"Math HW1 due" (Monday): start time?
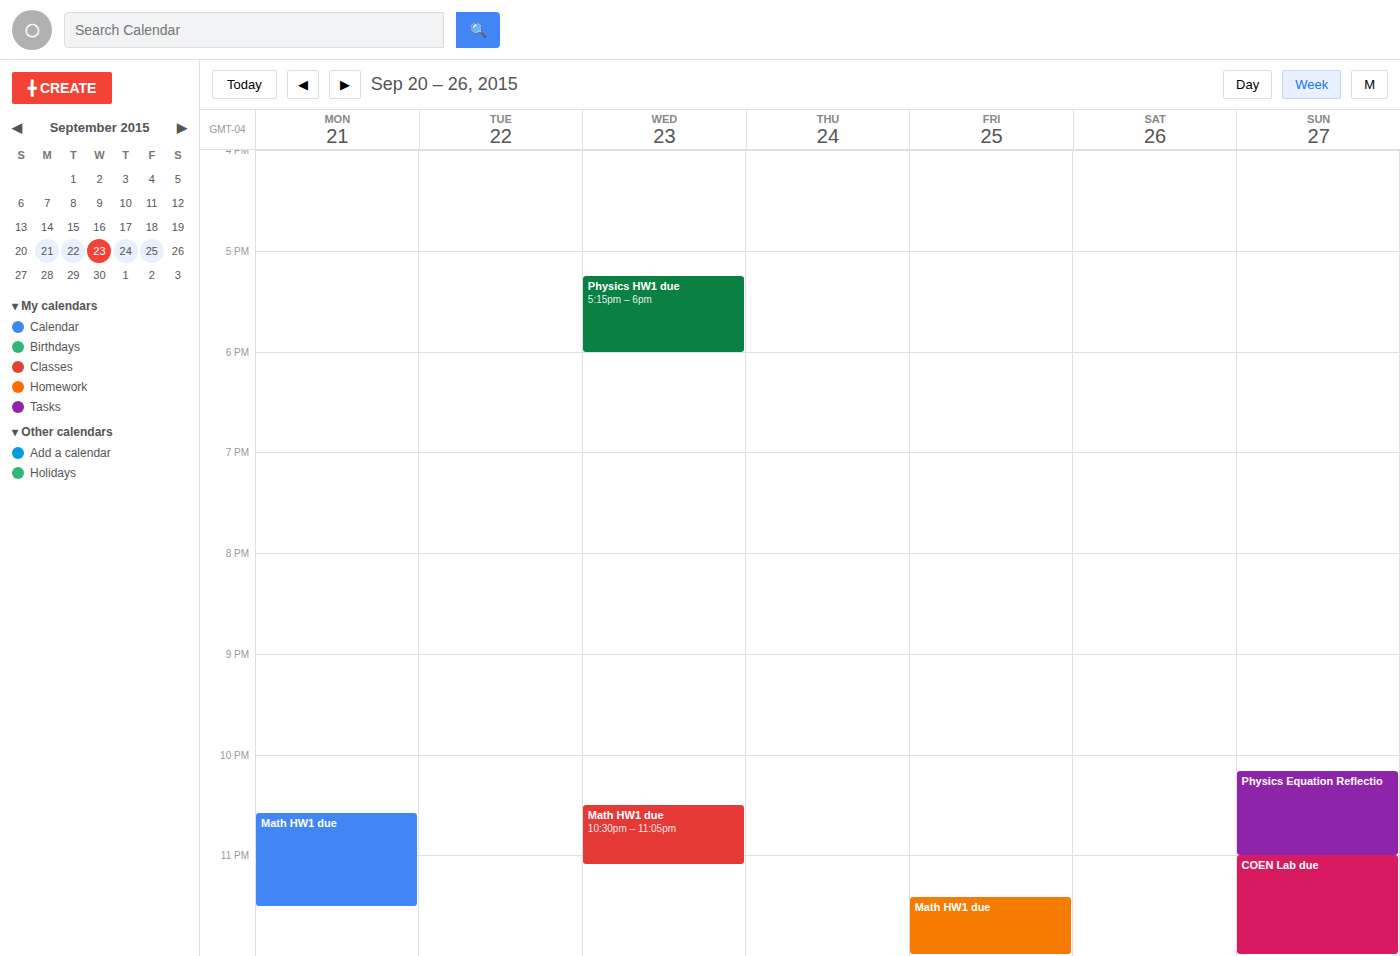
10:35 PM